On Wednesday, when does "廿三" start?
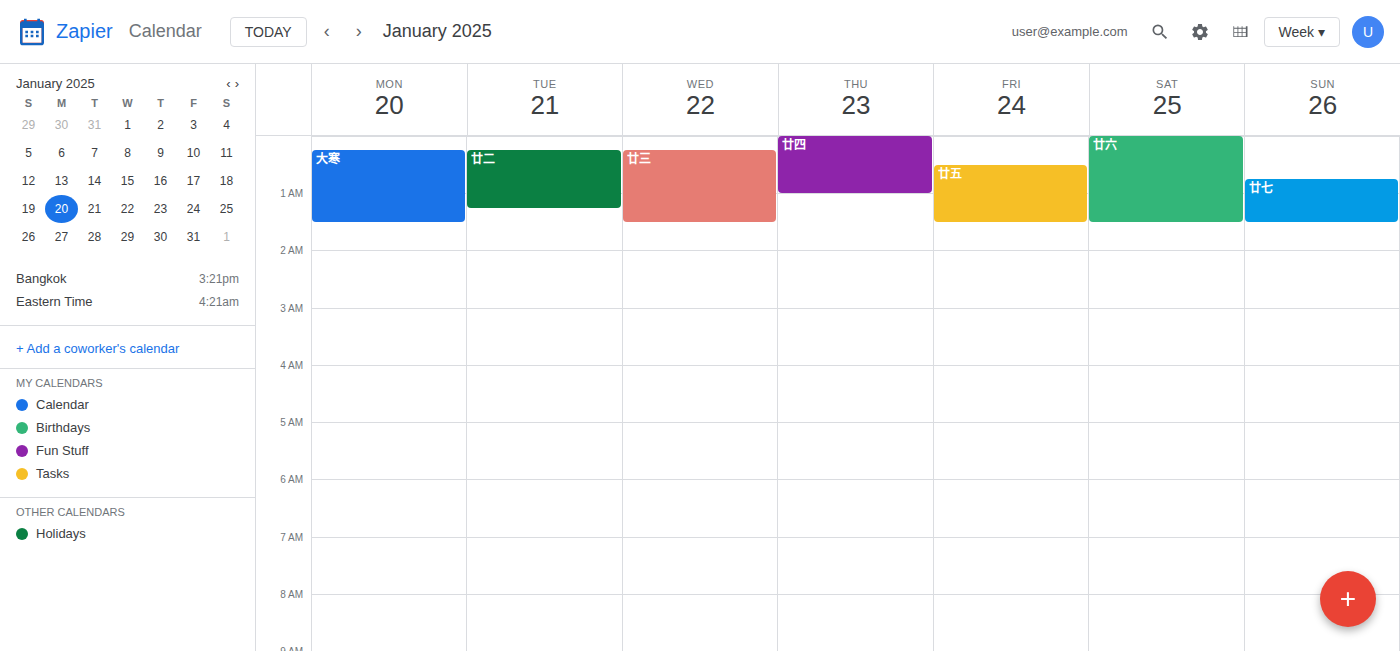
00:15